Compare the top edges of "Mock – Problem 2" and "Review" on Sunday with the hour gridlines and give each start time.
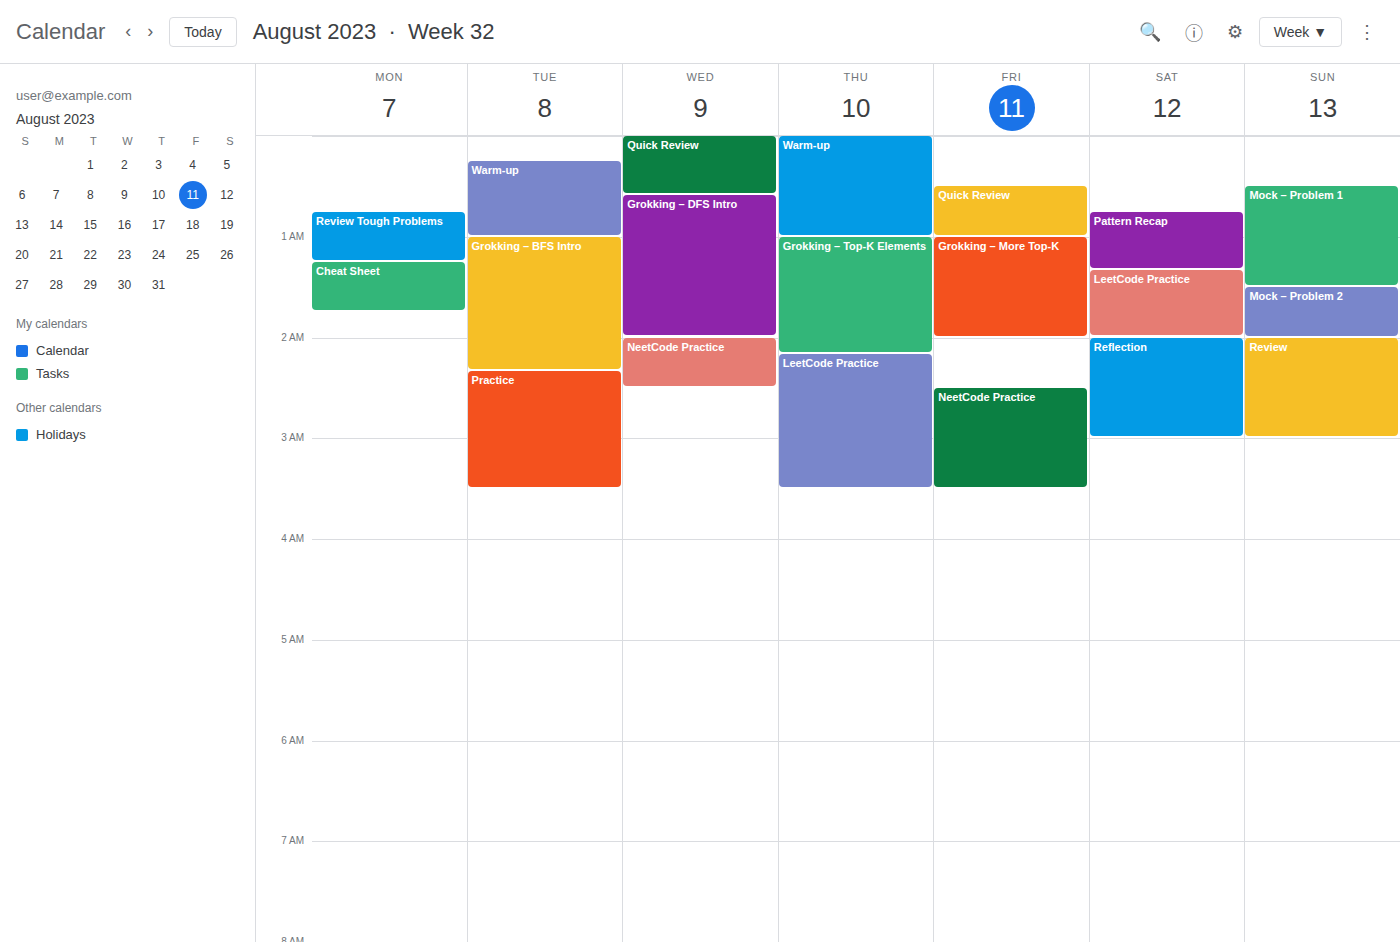
"Mock – Problem 2": 1:30 AM, halfway between the 1 AM and 2 AM lines. "Review": 2:00 AM, exactly on the 2 AM line.